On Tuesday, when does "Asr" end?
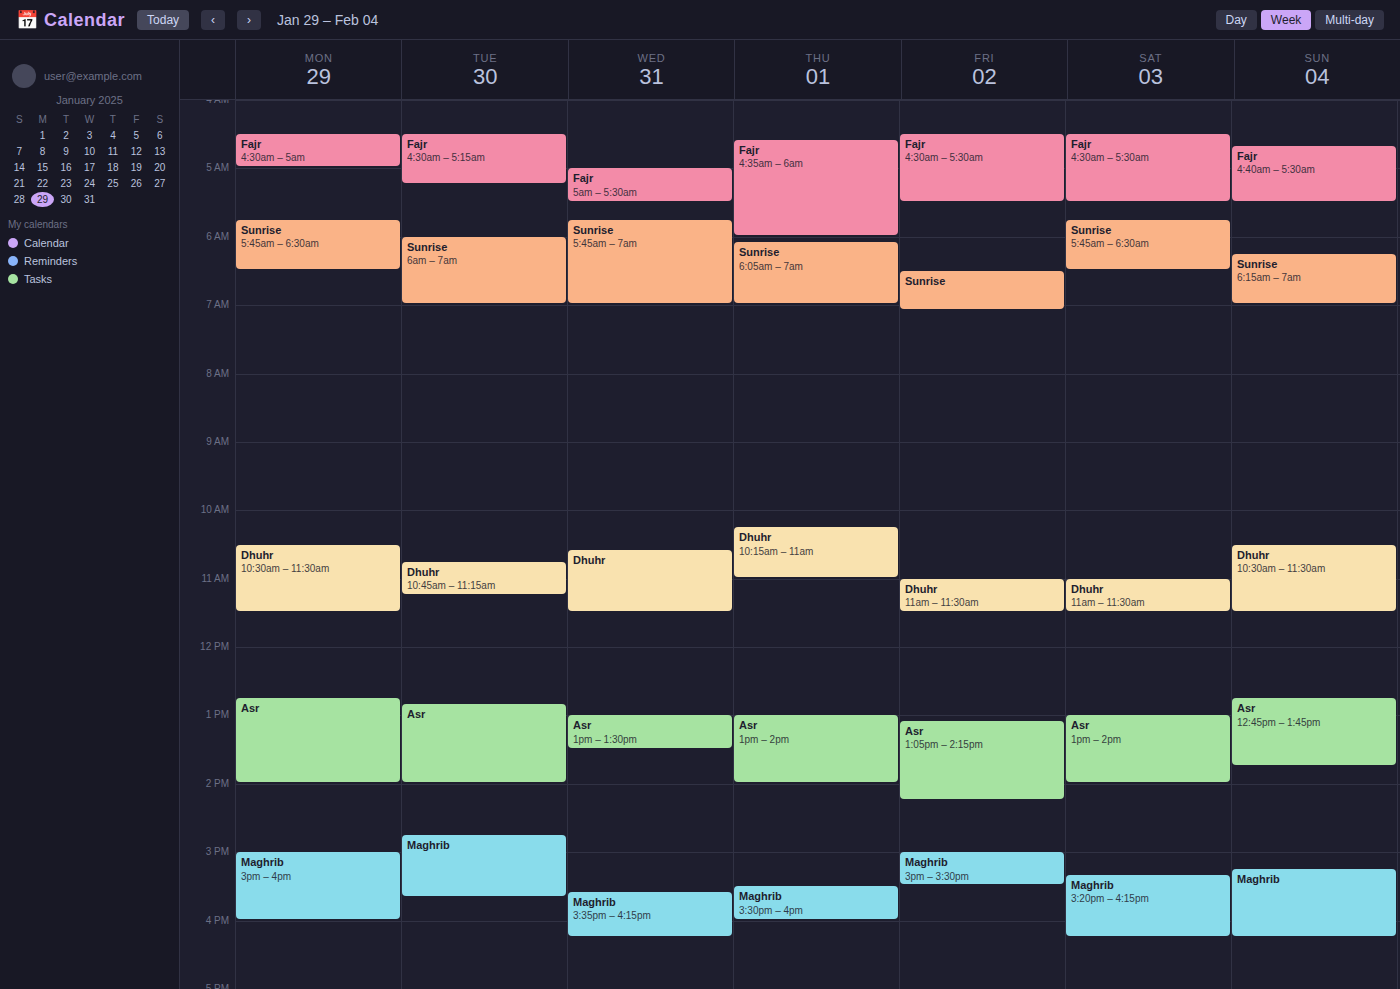
2:00 PM